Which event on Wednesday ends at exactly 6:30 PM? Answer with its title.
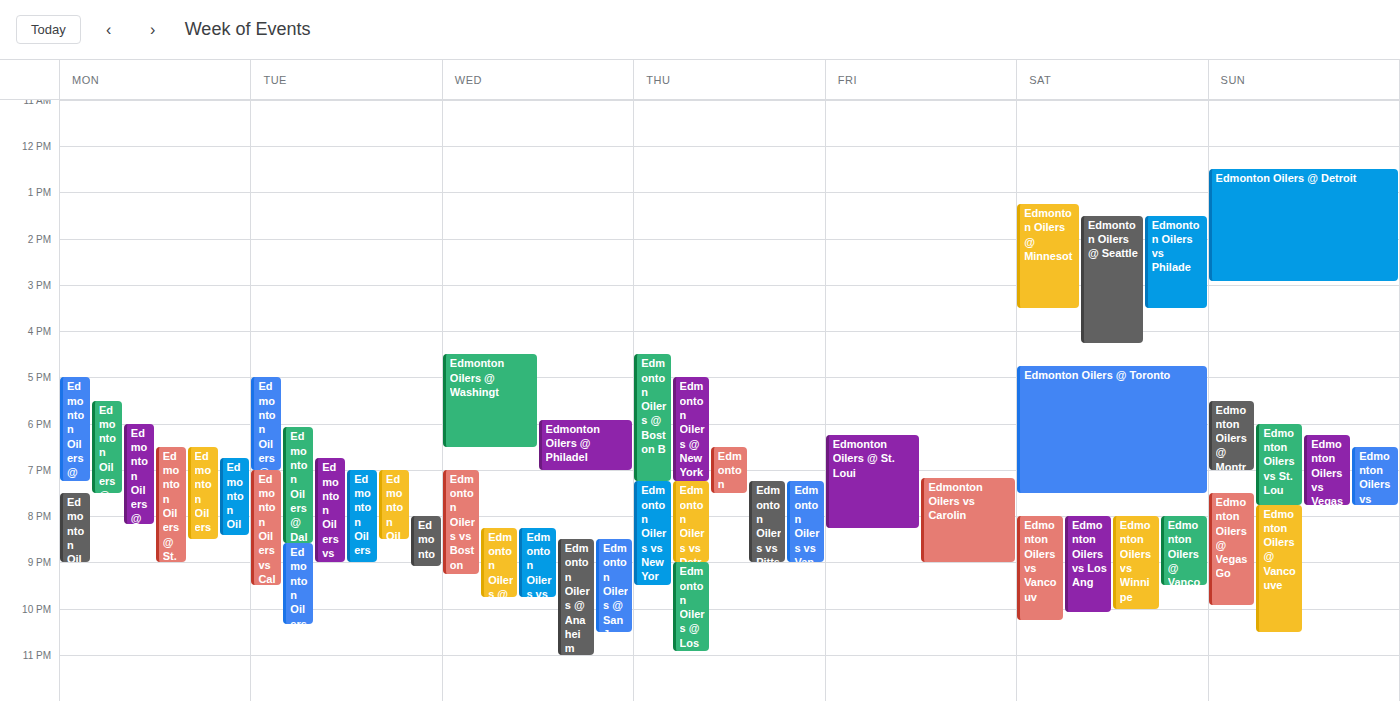
"Edmonton Oilers @ Washingt"